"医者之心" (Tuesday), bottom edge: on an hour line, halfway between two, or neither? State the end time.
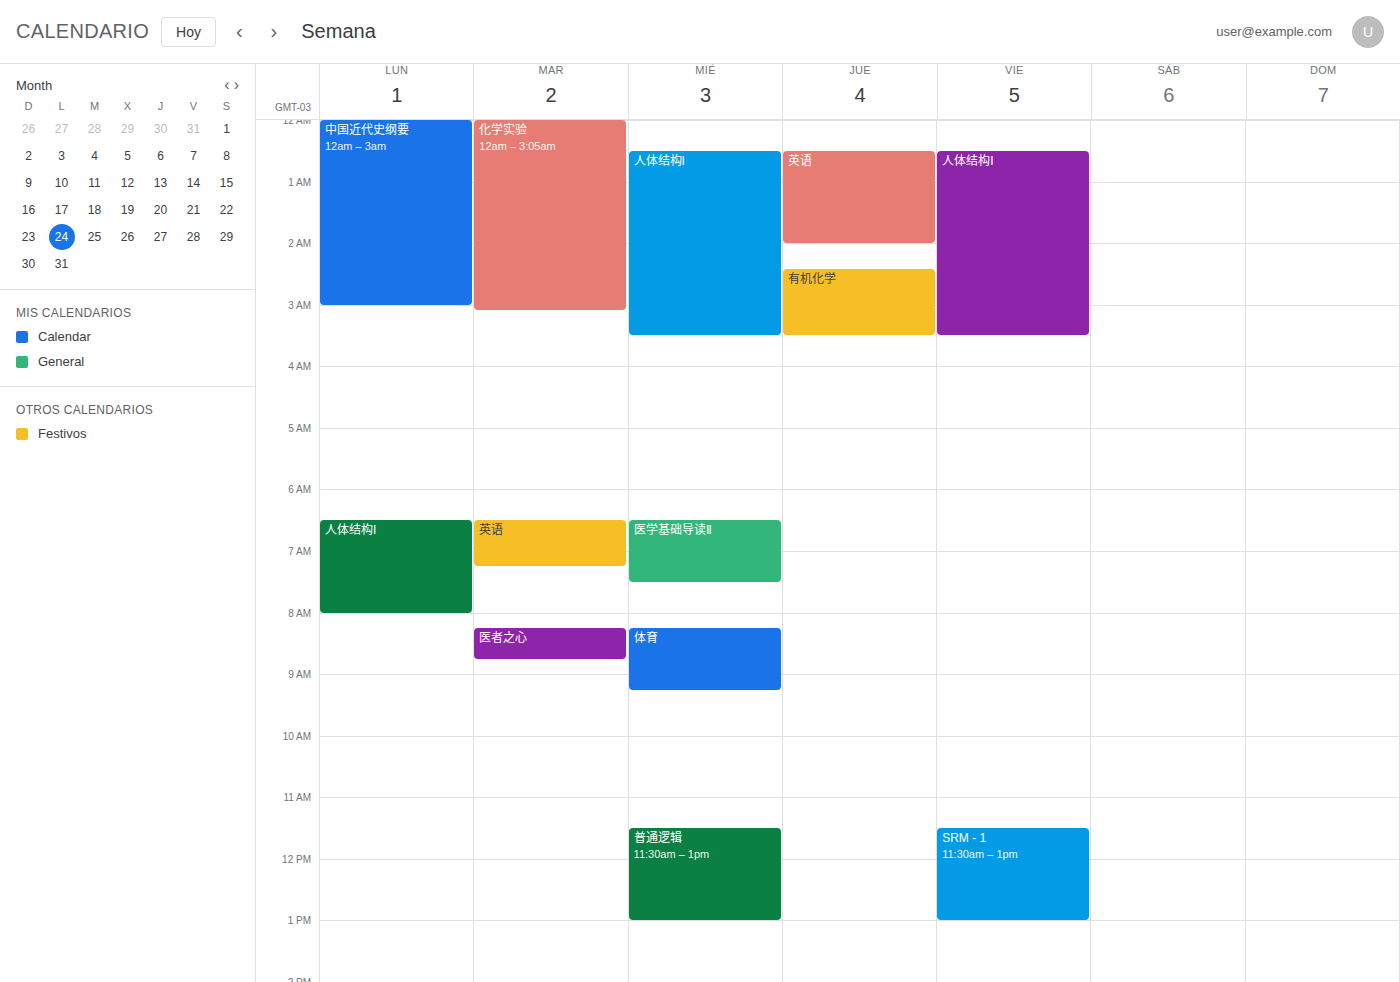
8:45 AM -- neither: three quarters of the way from the 8 AM line to the 9 AM line.